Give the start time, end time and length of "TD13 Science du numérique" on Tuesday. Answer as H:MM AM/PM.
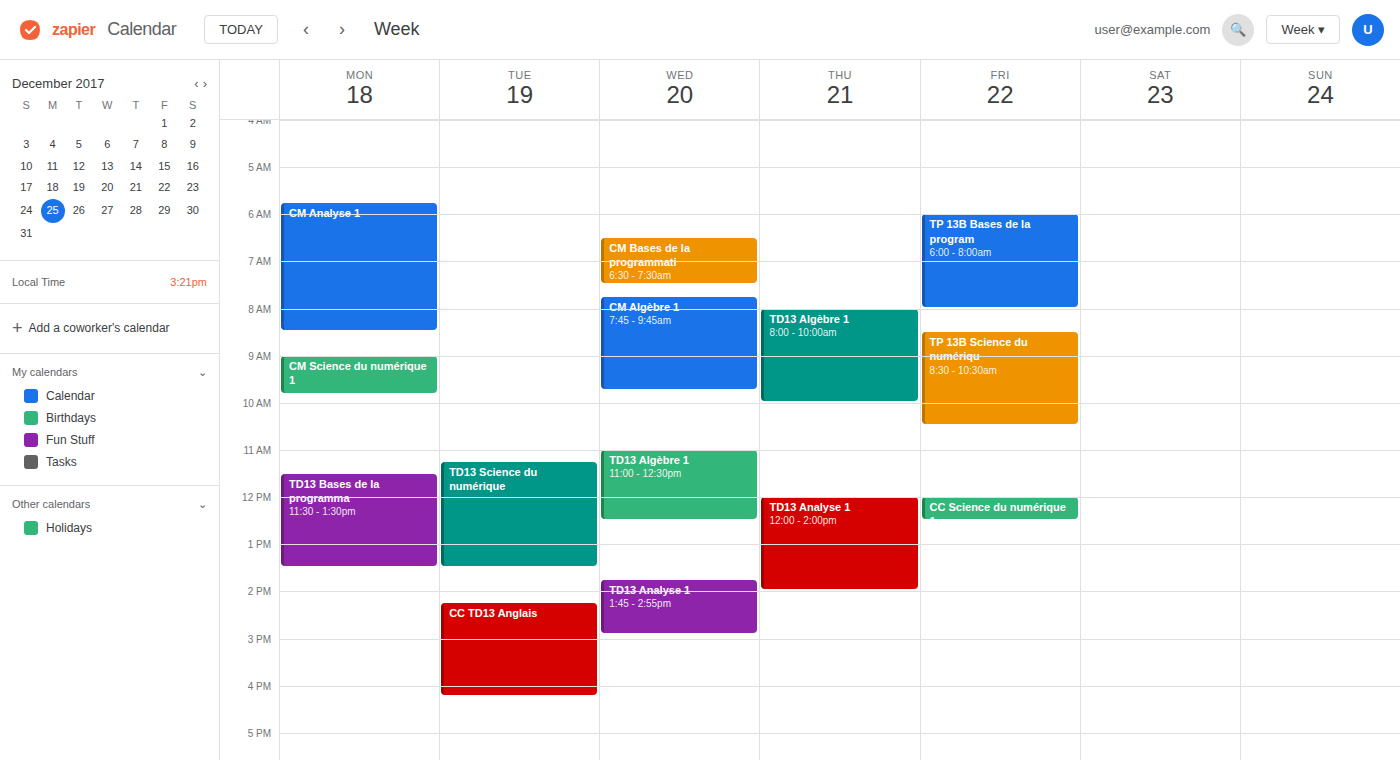
11:15 AM to 1:30 PM, 2 hours 15 minutes